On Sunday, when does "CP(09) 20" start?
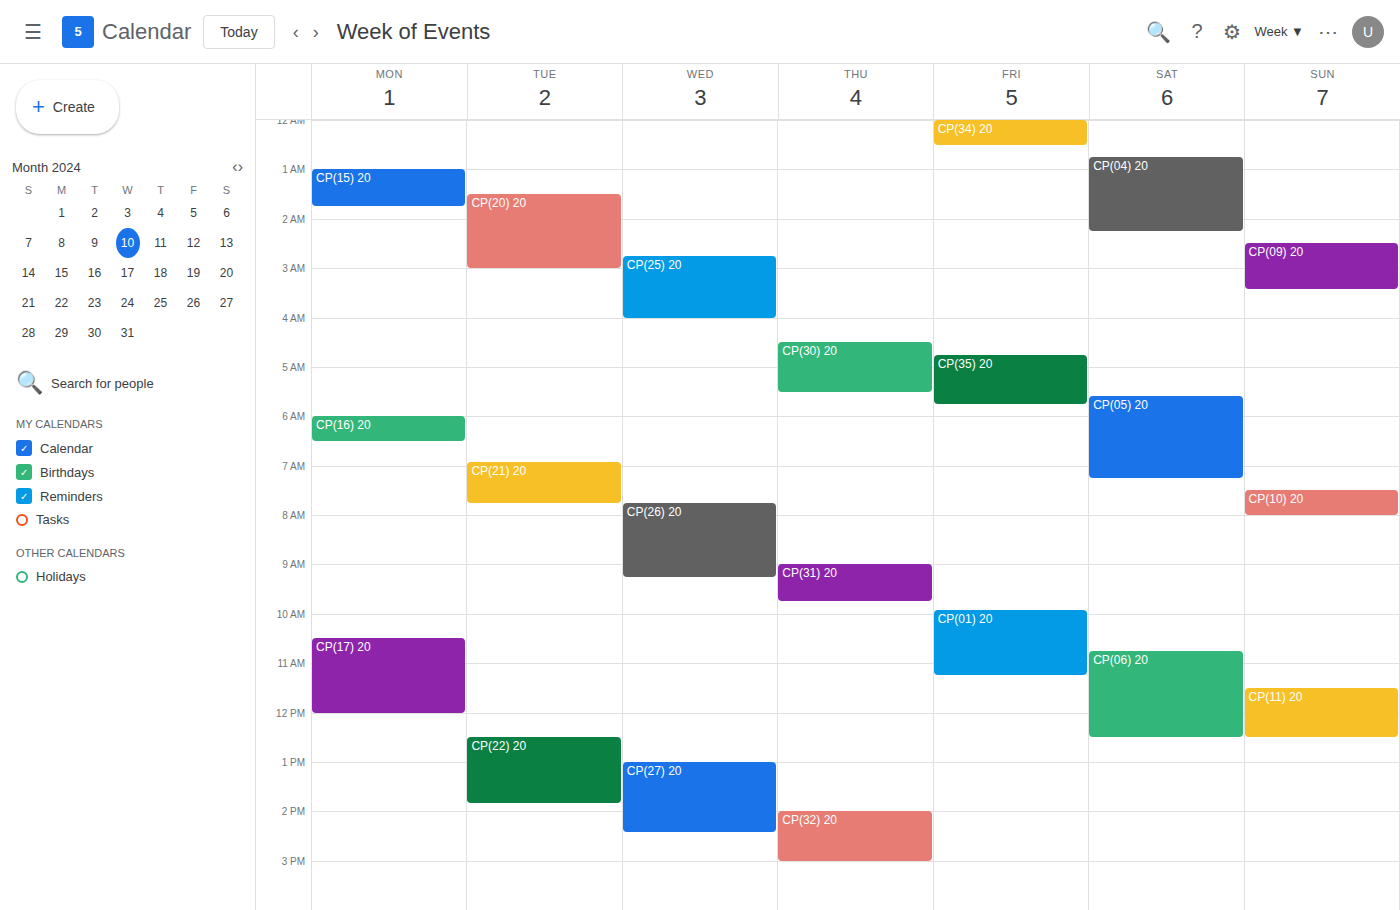
2:30 AM